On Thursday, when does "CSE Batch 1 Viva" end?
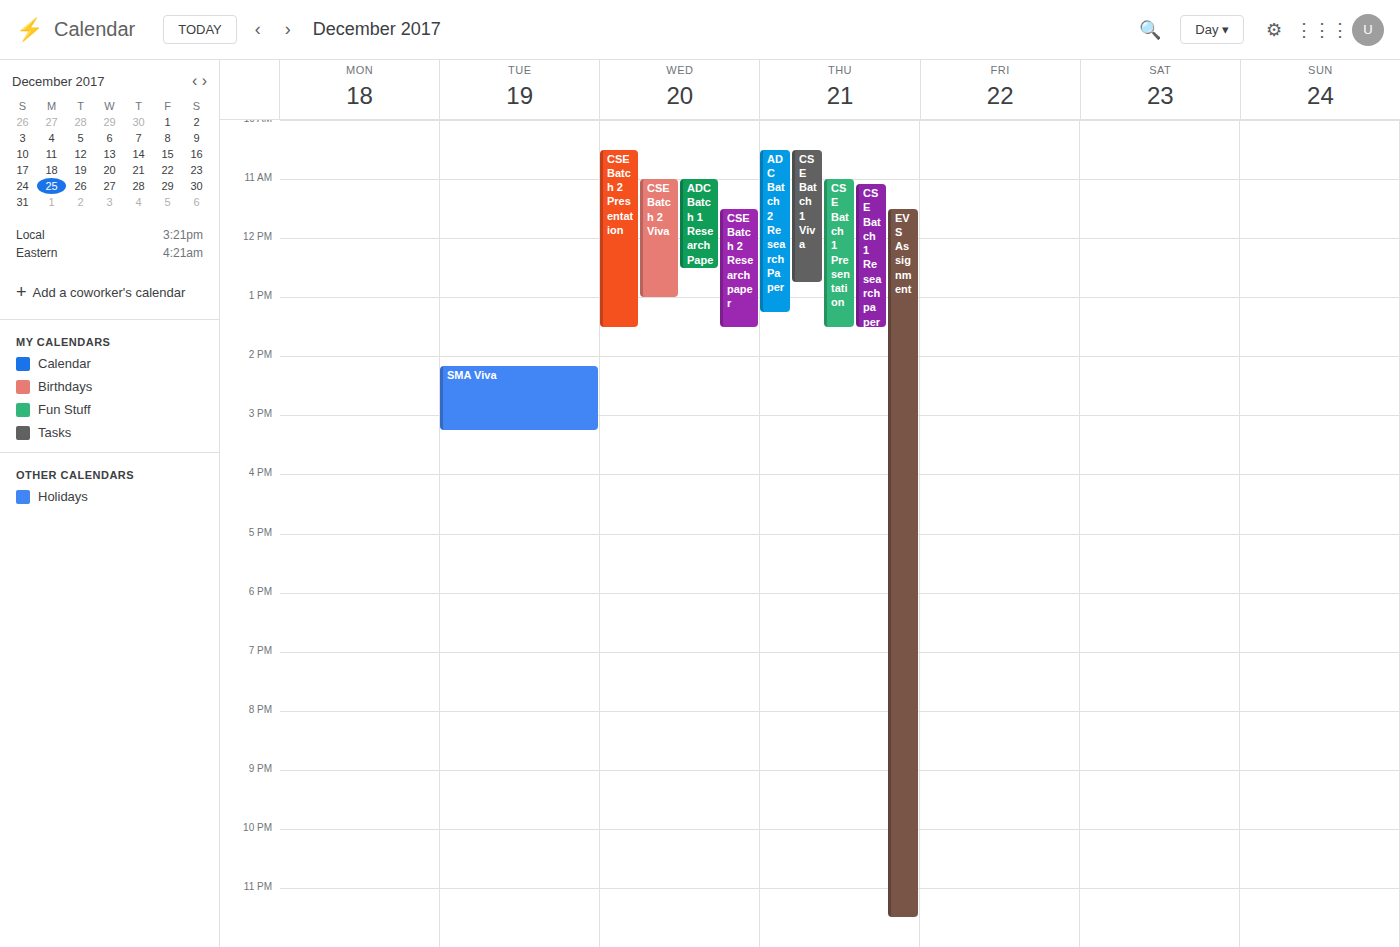
12:45 PM